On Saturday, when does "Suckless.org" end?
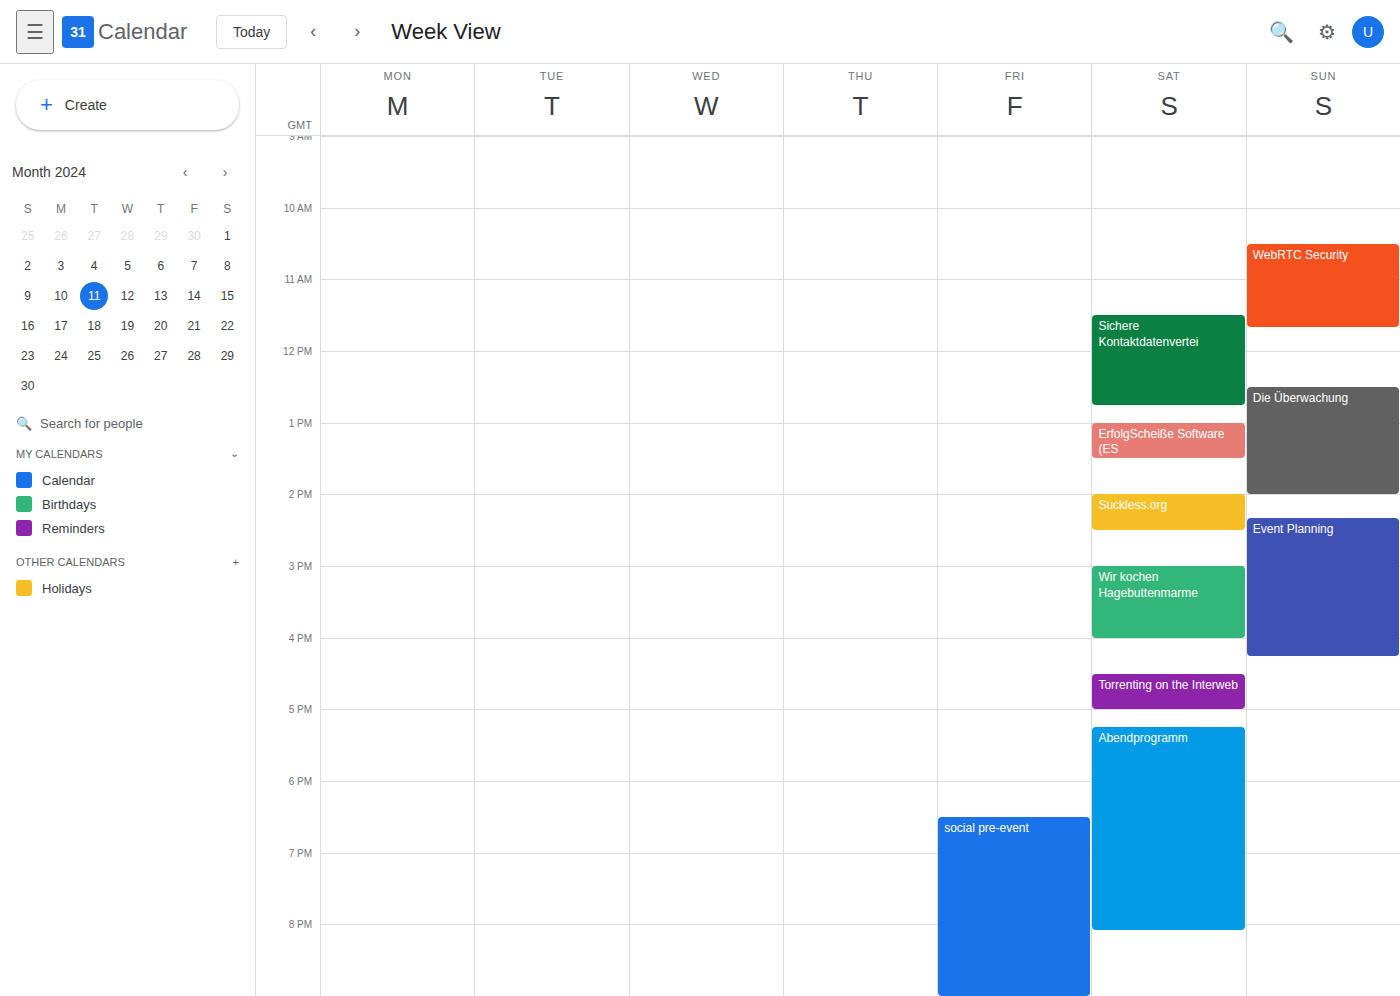
2:30 PM